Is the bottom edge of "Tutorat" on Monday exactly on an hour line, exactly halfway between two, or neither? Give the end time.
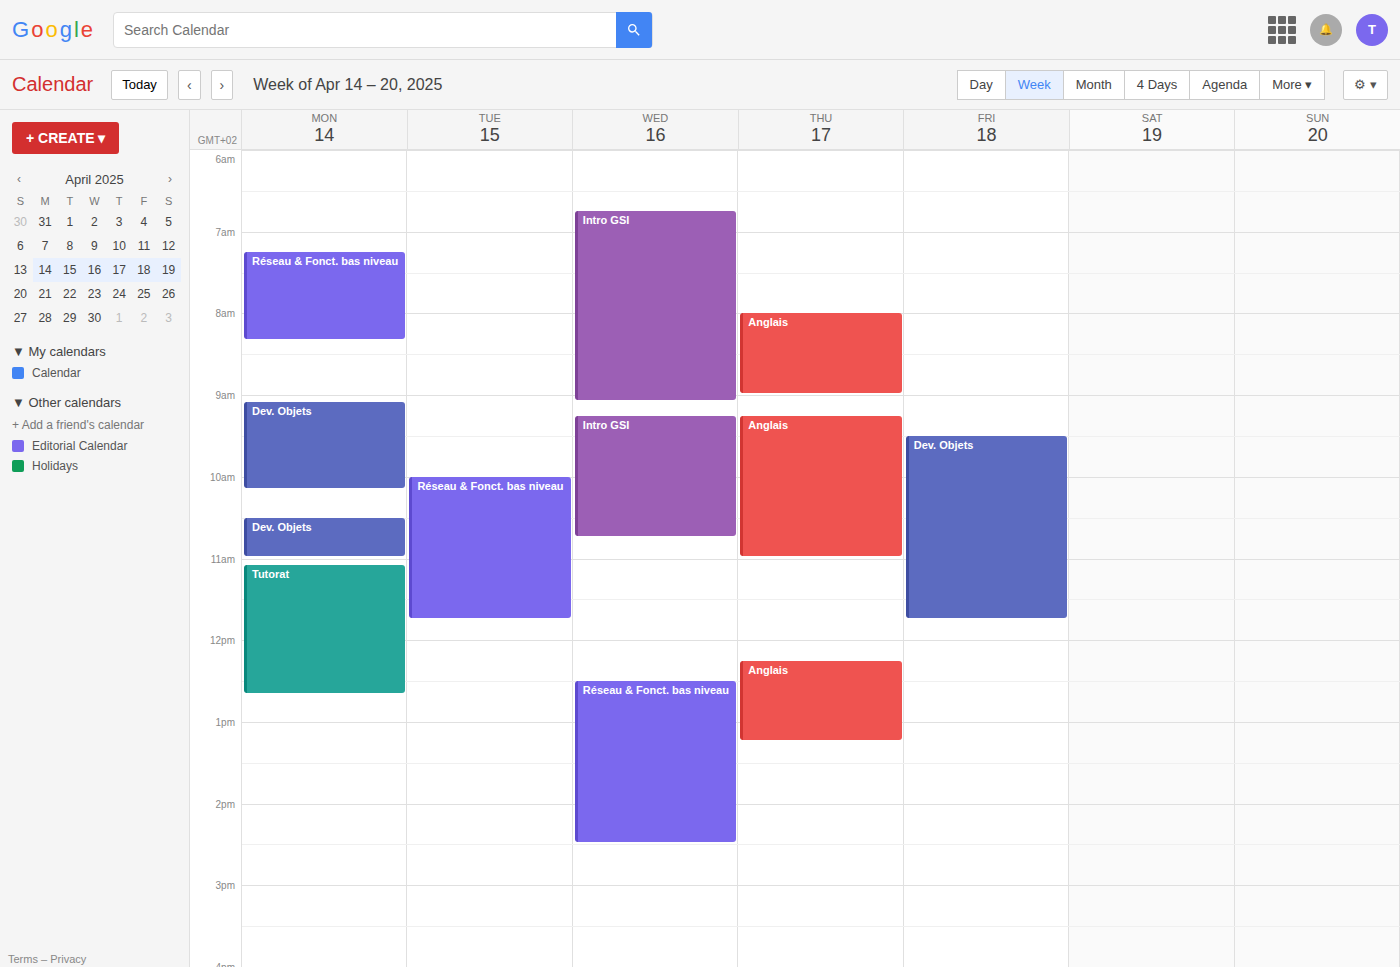
12:40 PM -- neither: 40 minutes below the 12 PM line and 20 minutes above the 1 PM line.